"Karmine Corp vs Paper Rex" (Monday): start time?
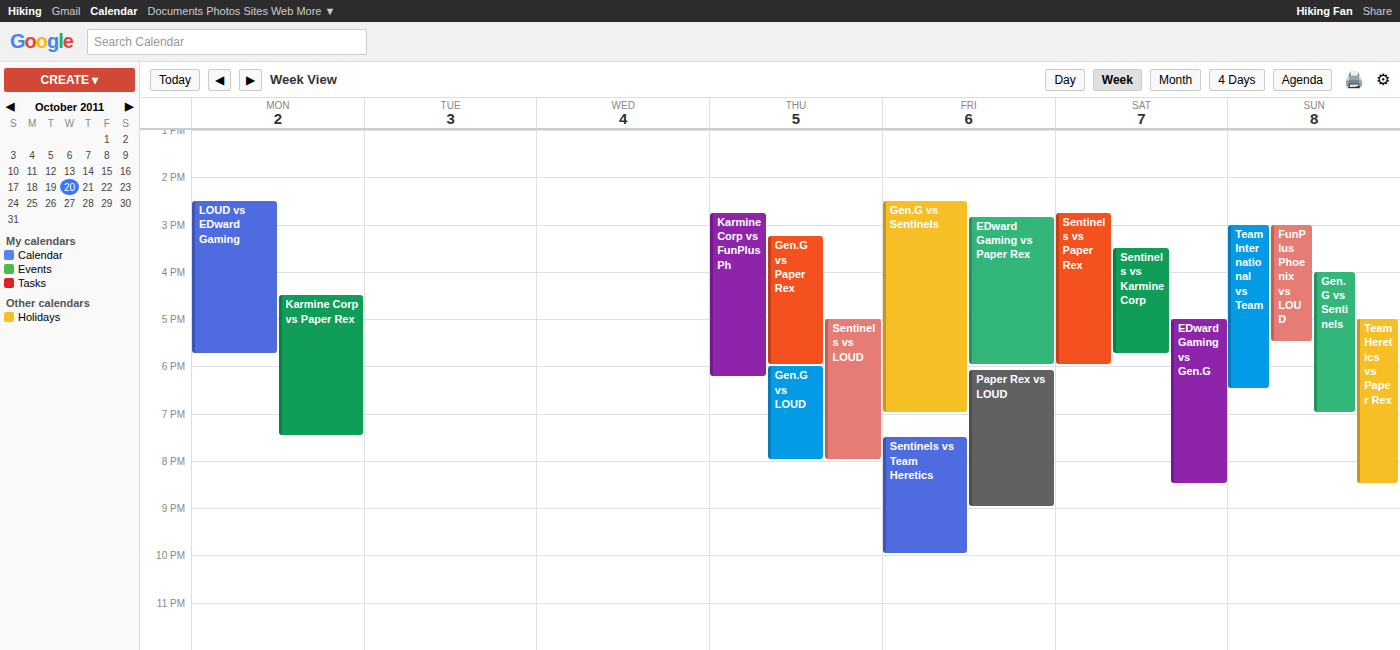
4:30 PM